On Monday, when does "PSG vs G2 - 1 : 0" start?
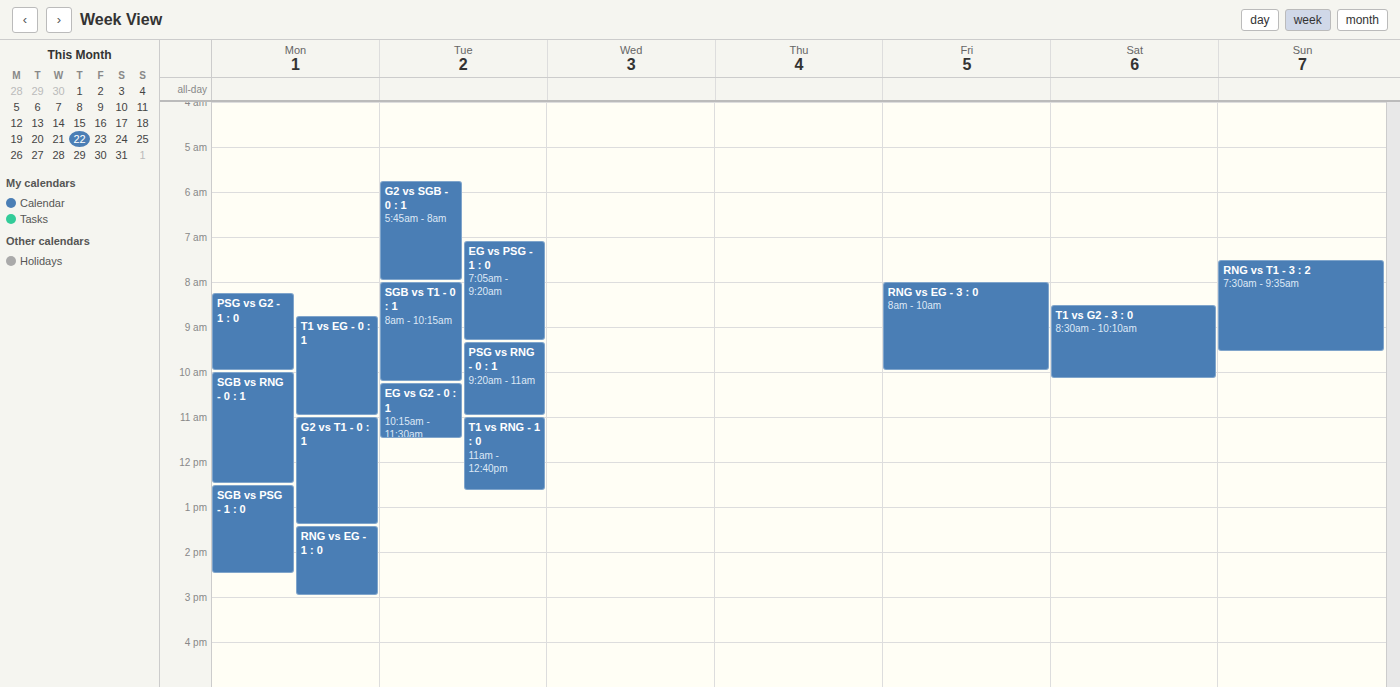
8:15 AM